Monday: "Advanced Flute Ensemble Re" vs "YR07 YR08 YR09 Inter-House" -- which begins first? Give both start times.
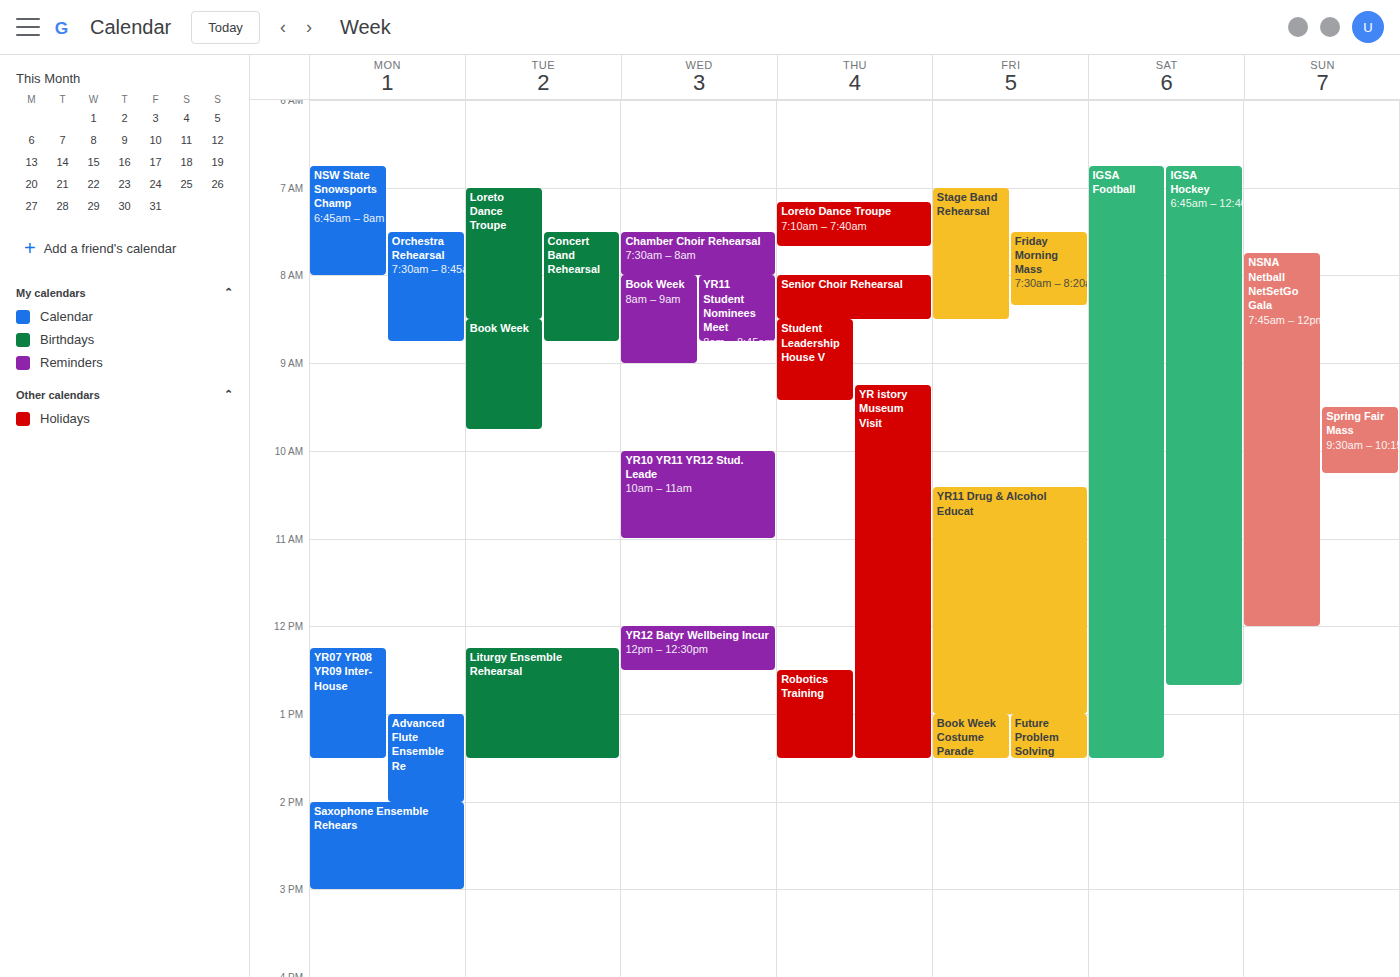
"YR07 YR08 YR09 Inter-House" 12:15 PM; "Advanced Flute Ensemble Re" 1:00 PM.